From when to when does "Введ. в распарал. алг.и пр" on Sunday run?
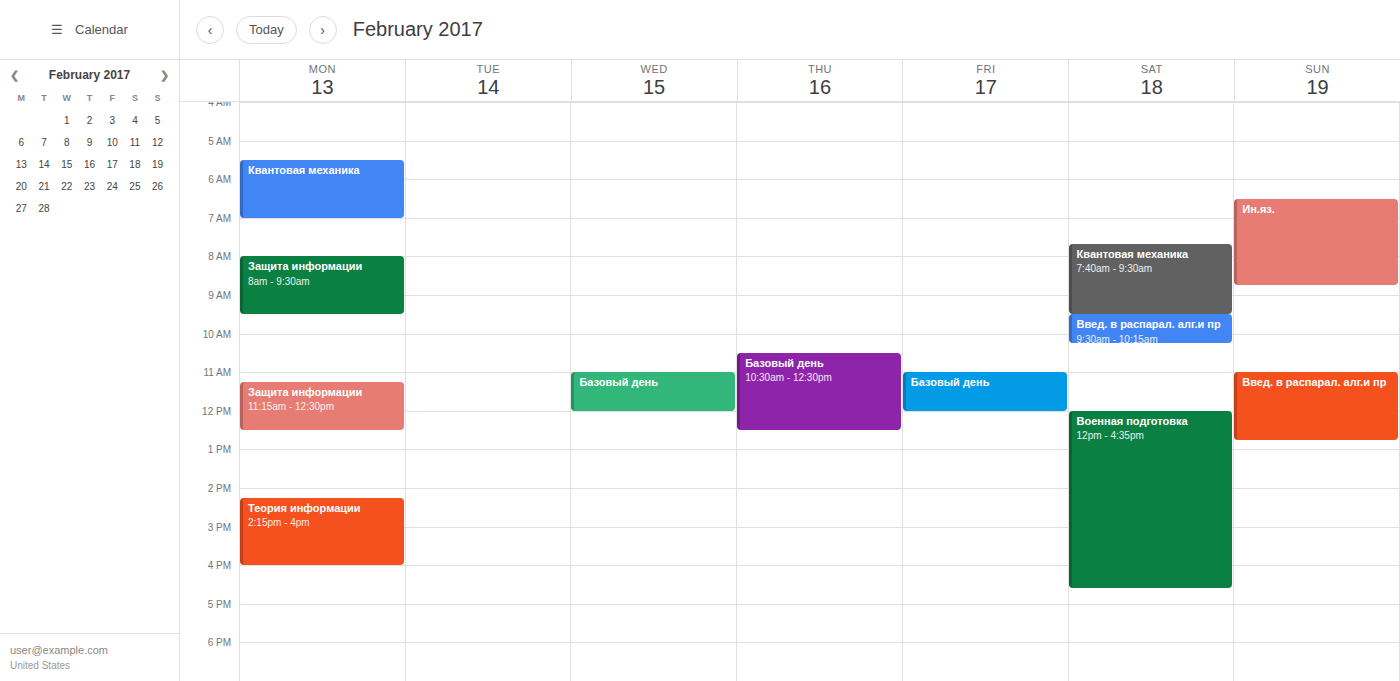
11:00 AM to 12:45 PM